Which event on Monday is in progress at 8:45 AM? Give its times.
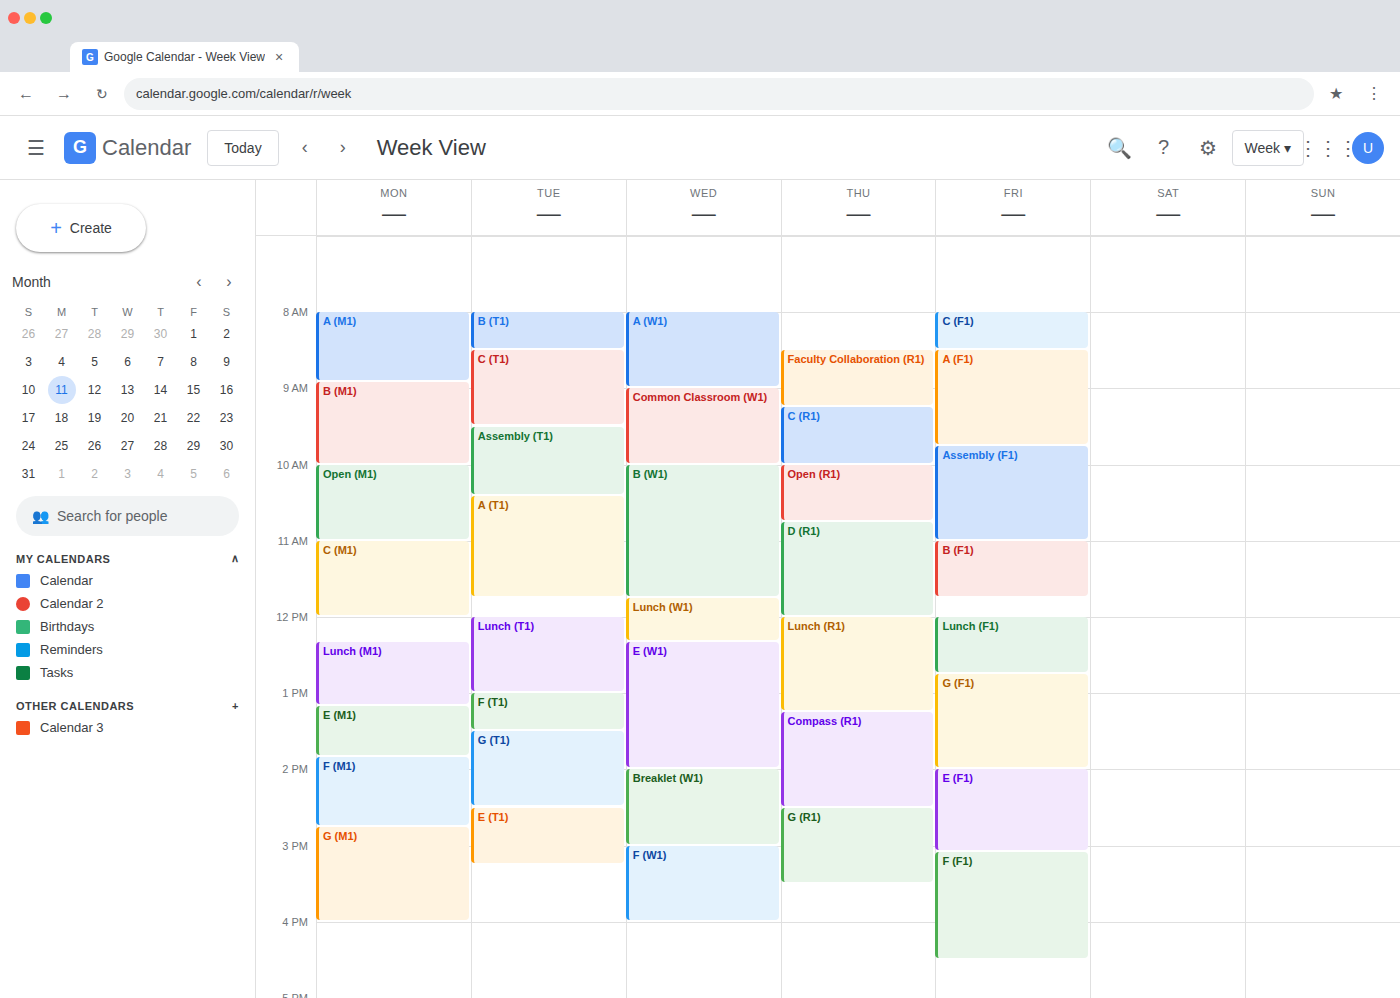
"A (M1)", 8:00 AM to 8:55 AM